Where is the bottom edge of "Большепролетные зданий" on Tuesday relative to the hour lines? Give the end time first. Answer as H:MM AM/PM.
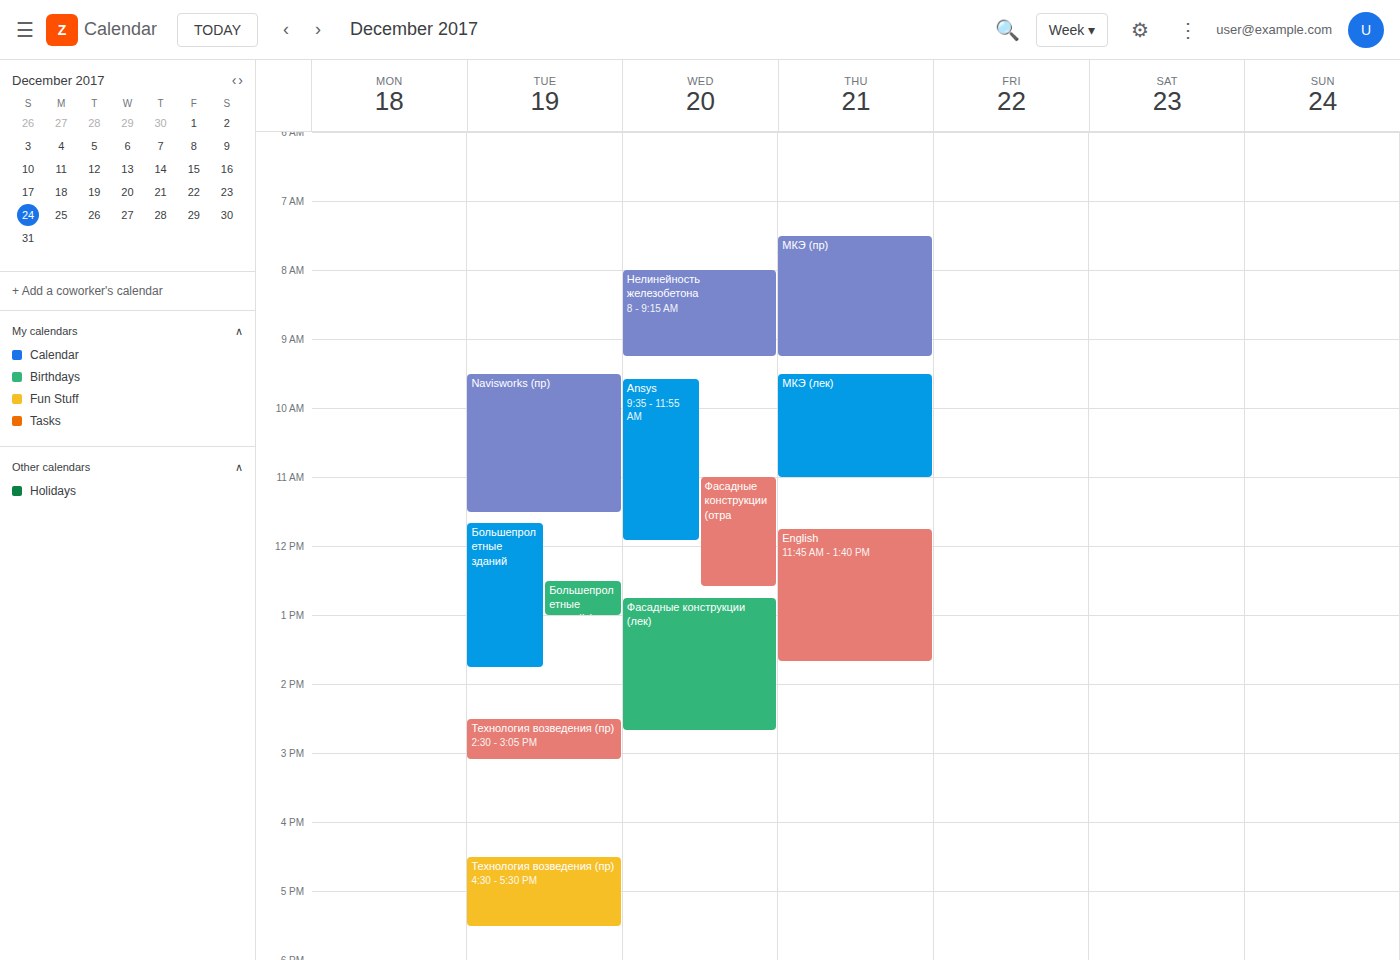
1:45 PM -- neither: three quarters of the way from the 1 PM line to the 2 PM line.